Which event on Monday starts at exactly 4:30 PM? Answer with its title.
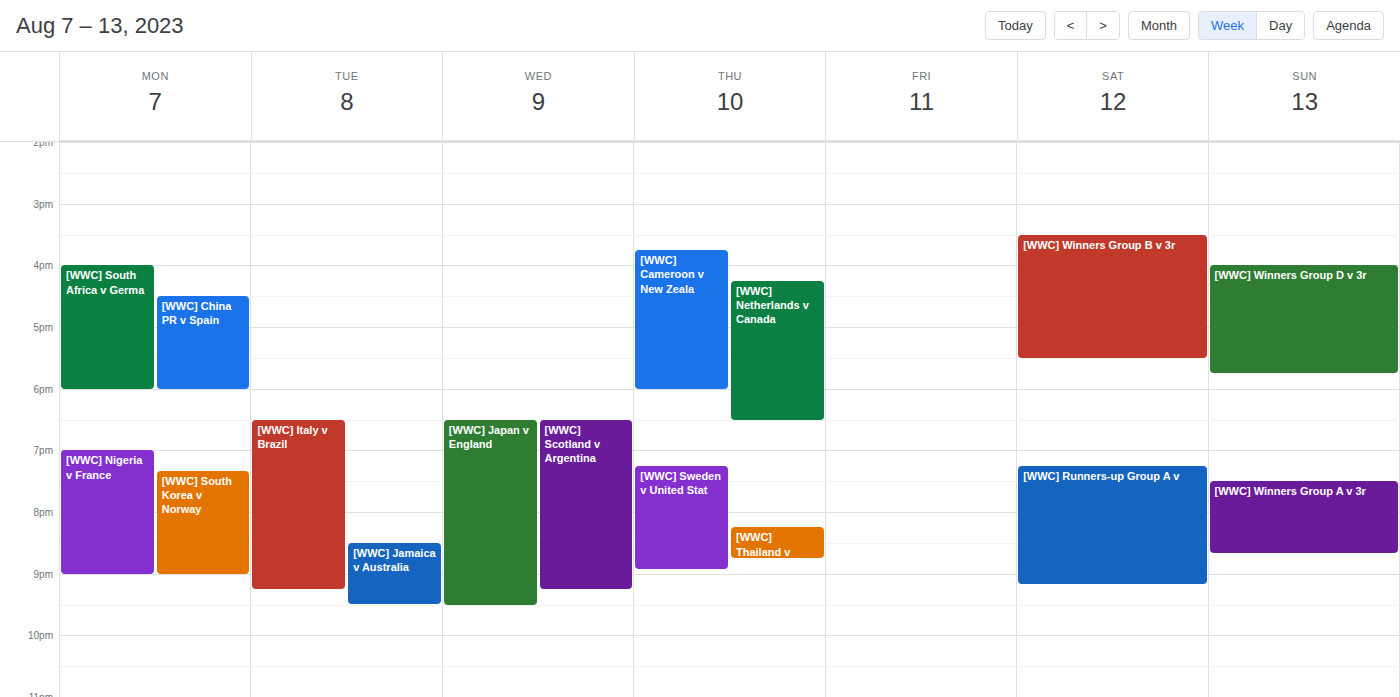
"[WWC] China PR v Spain"